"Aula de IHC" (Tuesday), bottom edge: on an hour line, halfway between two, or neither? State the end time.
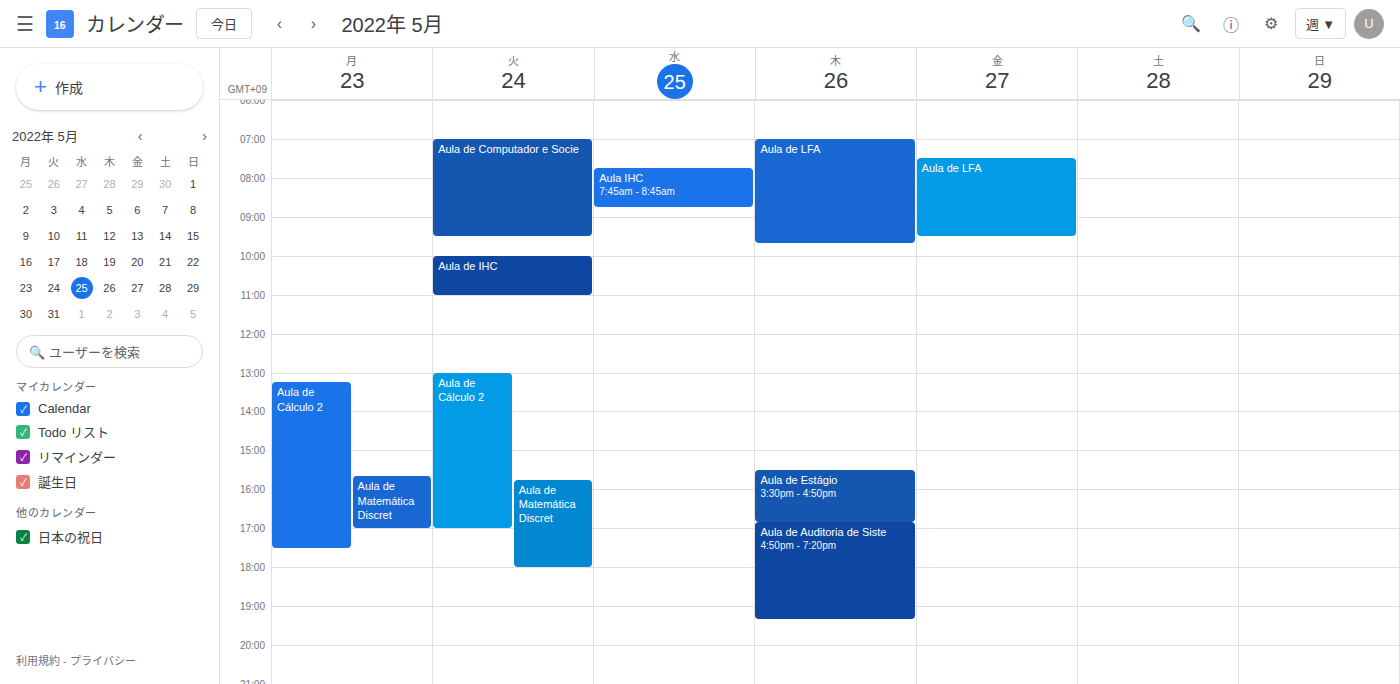
11:00 AM -- exactly on the 11 AM line.